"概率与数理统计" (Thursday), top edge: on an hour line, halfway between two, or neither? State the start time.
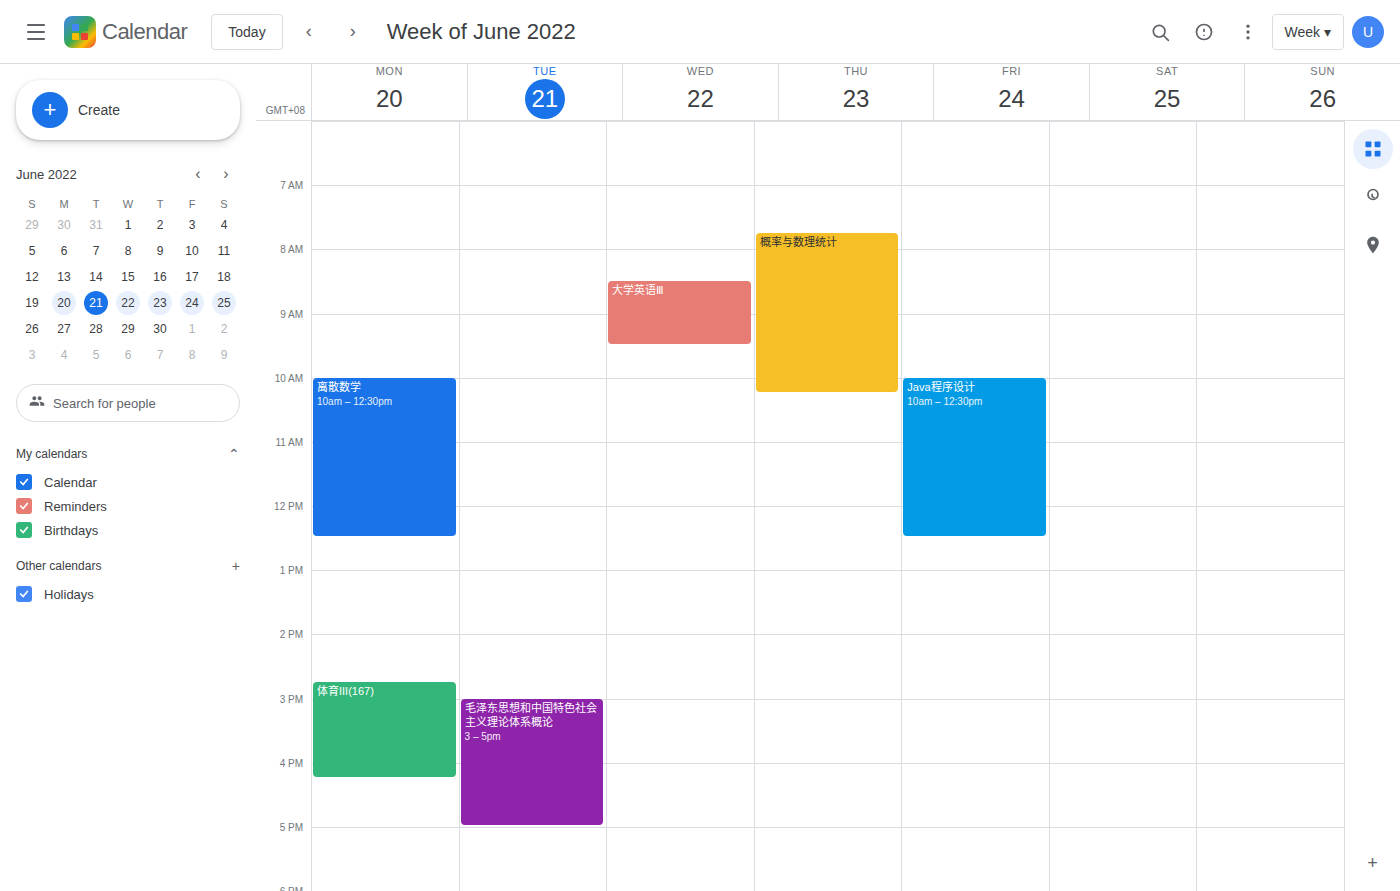
7:45 AM -- neither: three quarters of the way from the 7 AM line to the 8 AM line.